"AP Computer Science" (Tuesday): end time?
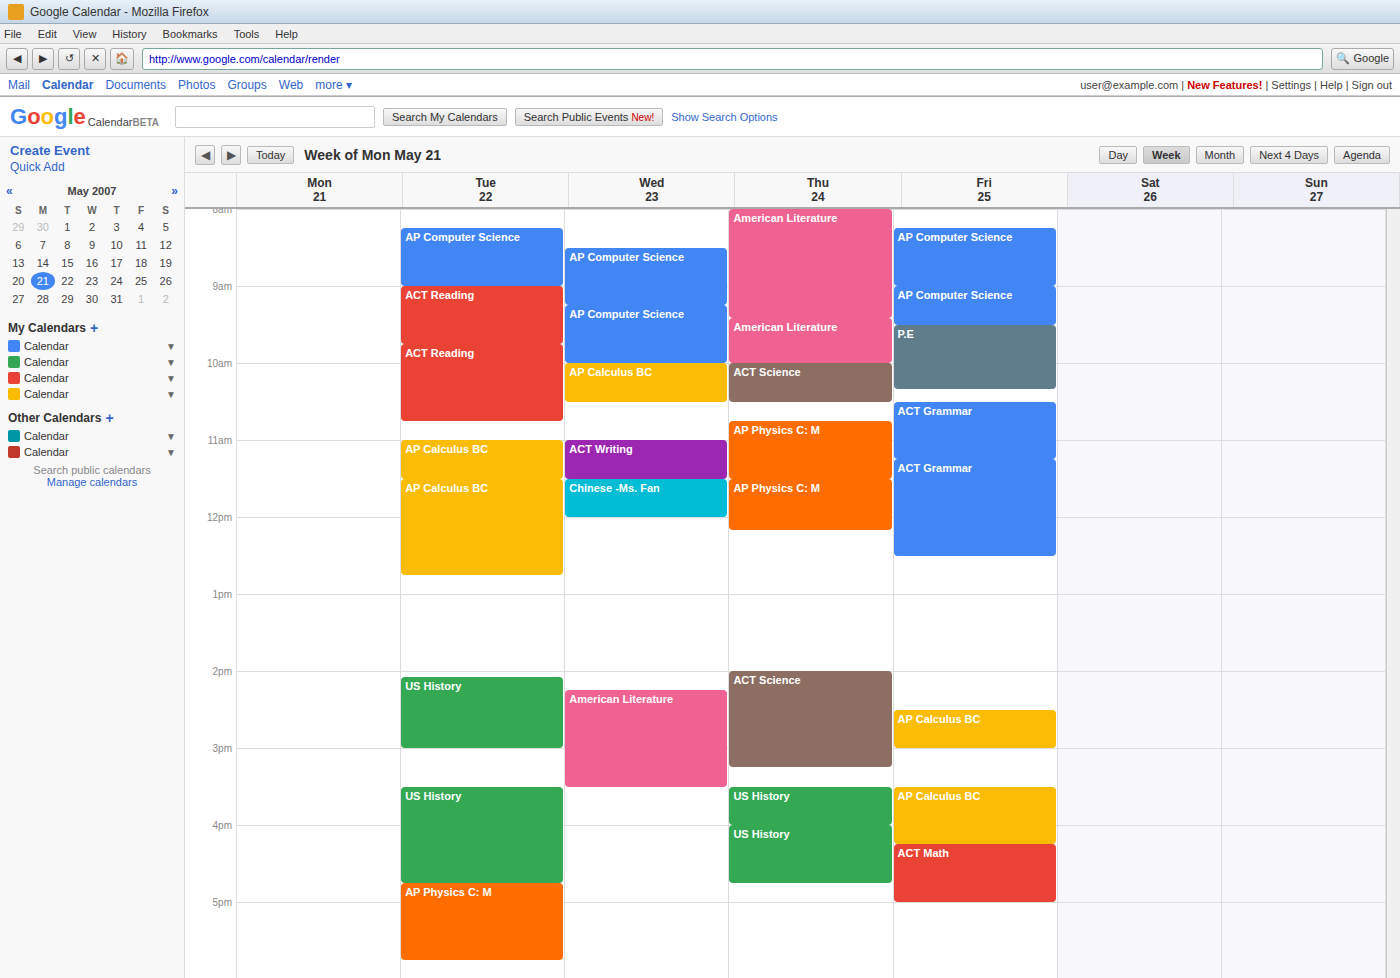
9:00 AM